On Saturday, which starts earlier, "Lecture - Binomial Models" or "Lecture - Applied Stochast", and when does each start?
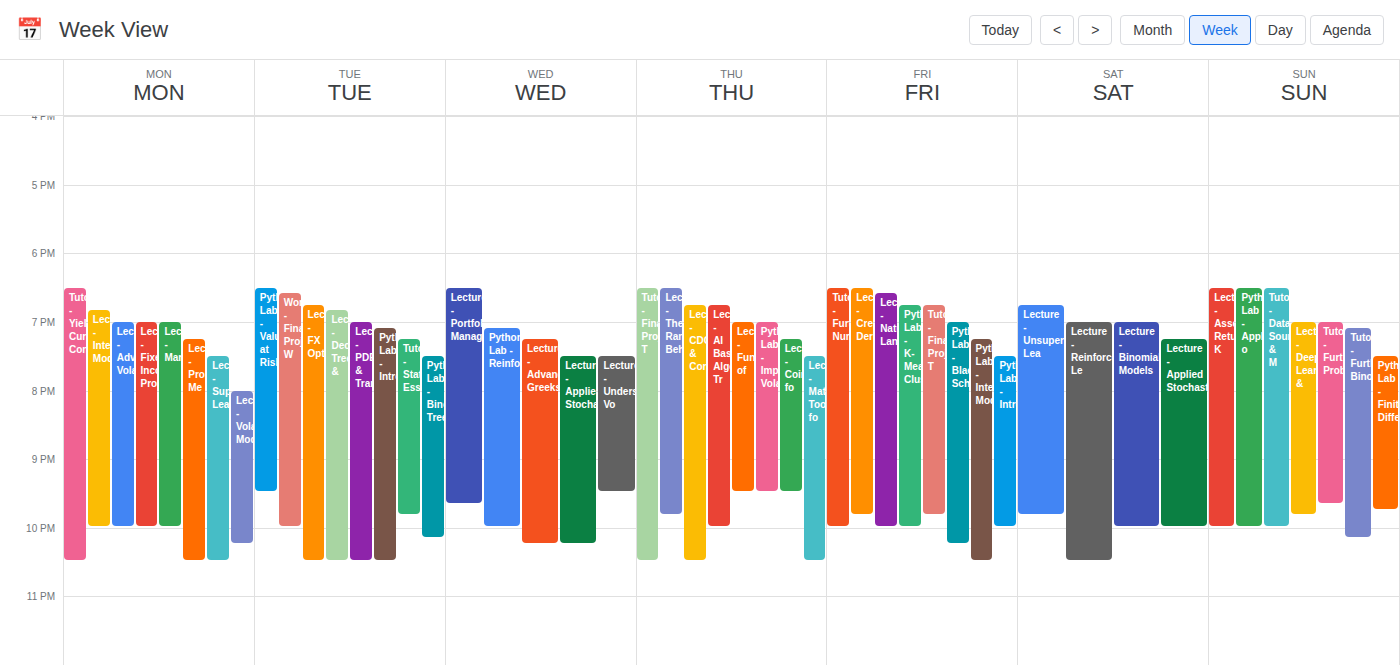
"Lecture - Binomial Models" 7:00 PM; "Lecture - Applied Stochast" 7:15 PM.